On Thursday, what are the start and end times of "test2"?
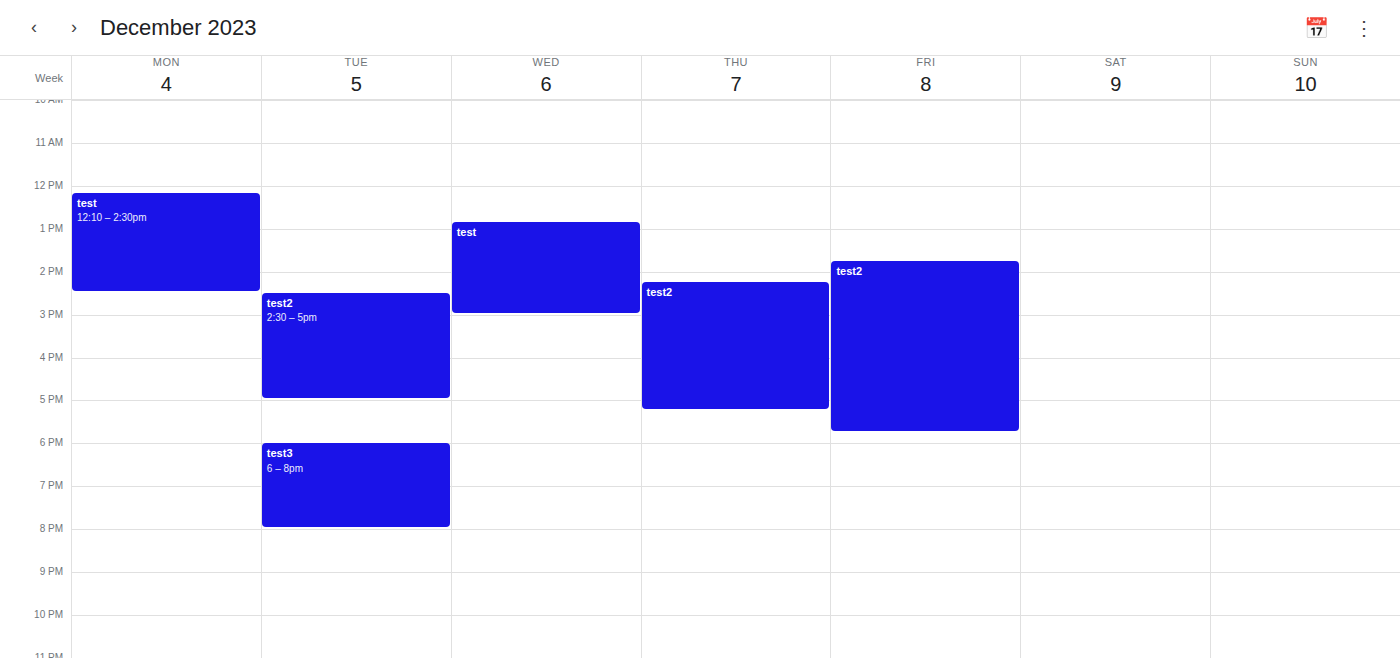
2:15 PM to 5:15 PM